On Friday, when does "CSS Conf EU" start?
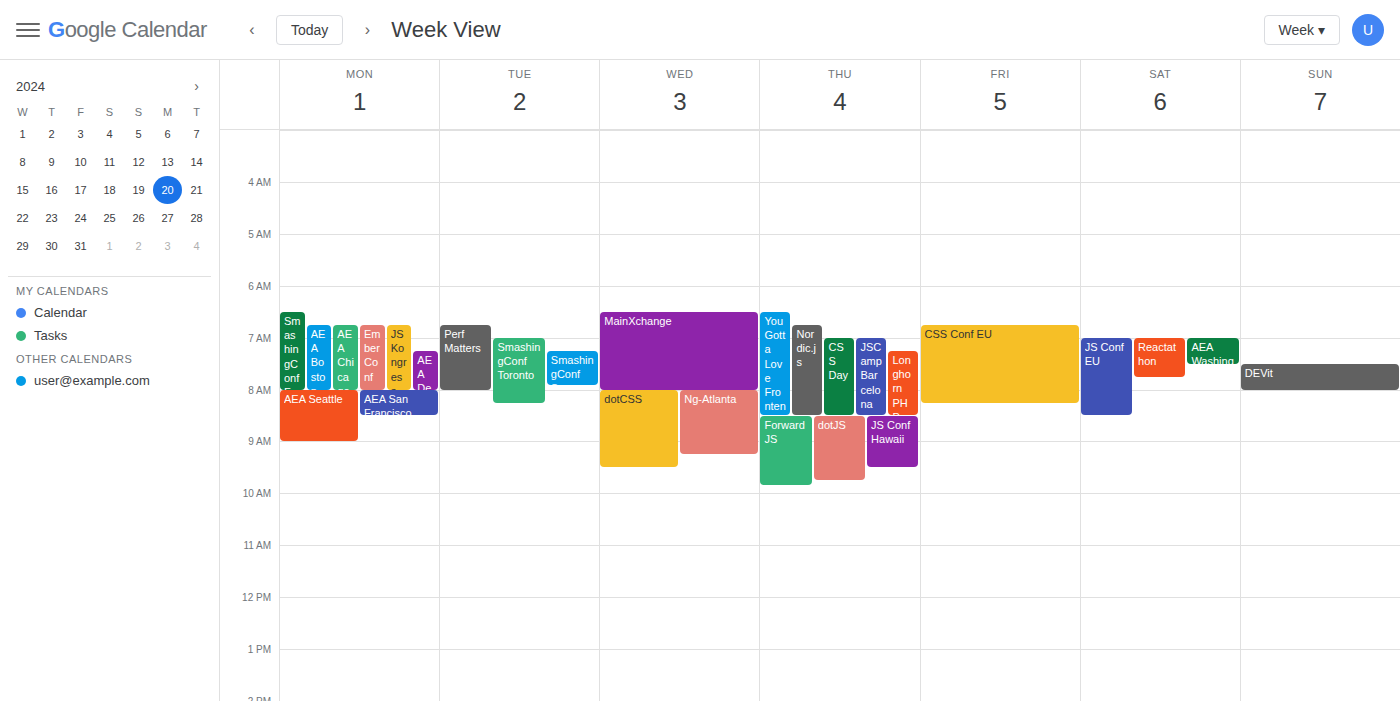
6:45 AM